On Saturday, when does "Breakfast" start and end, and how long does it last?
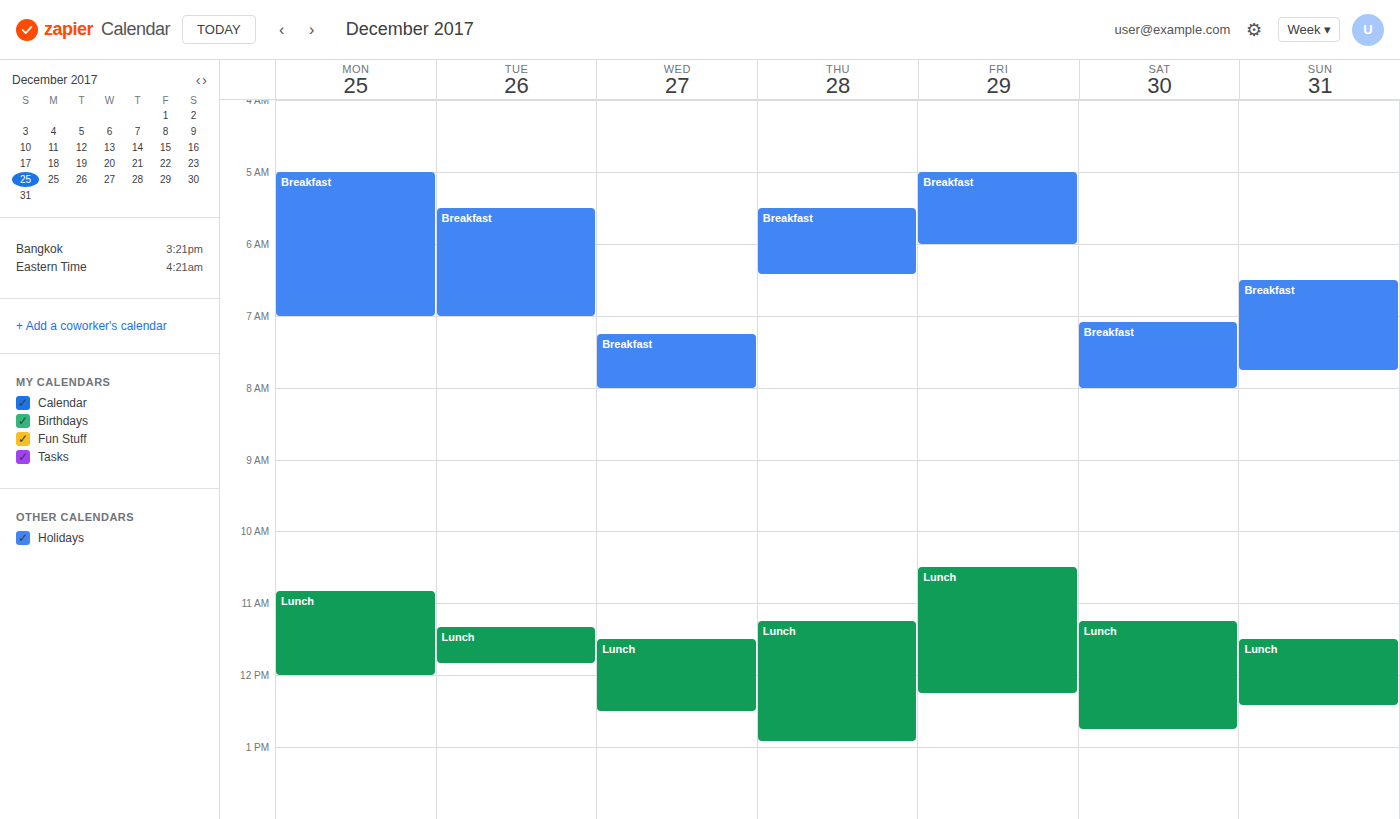
07:05 to 08:00, 55 minutes